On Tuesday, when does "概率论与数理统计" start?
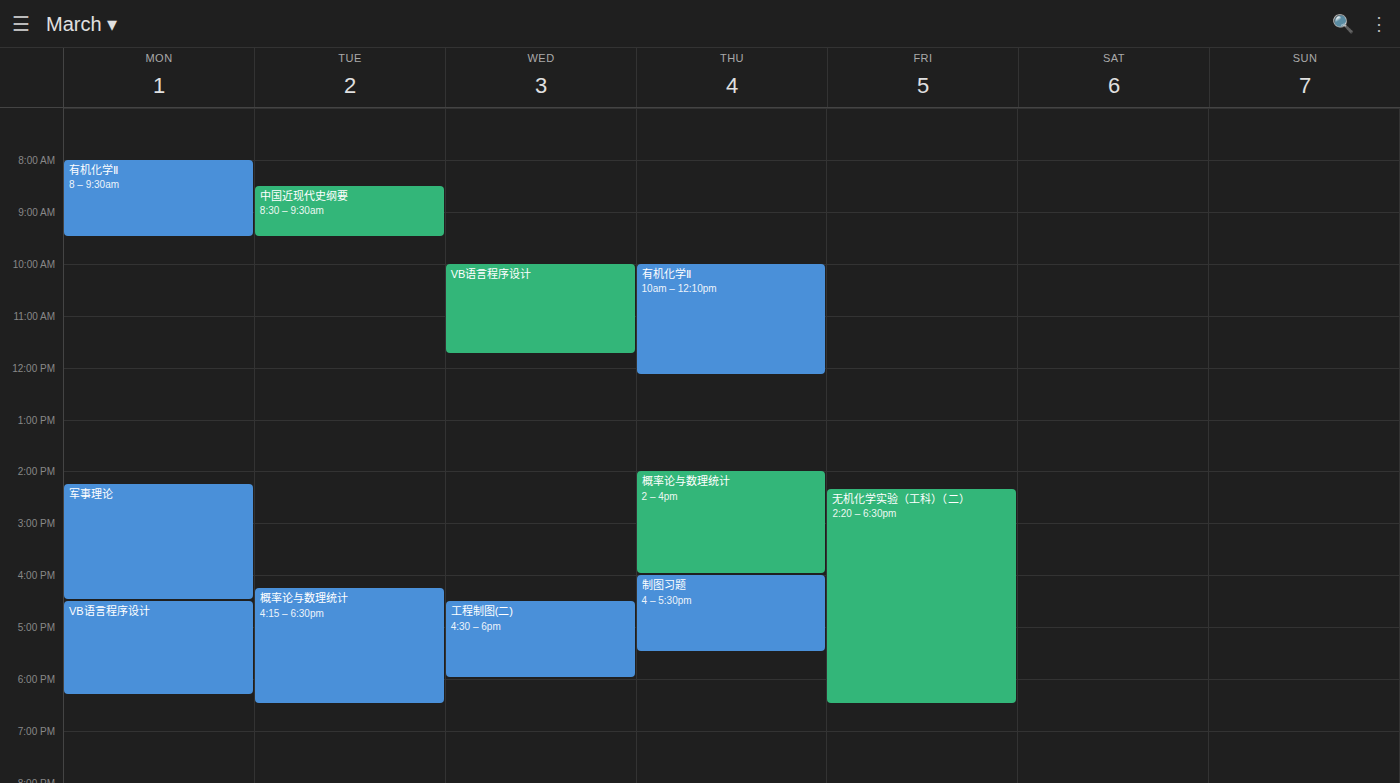
4:15 PM